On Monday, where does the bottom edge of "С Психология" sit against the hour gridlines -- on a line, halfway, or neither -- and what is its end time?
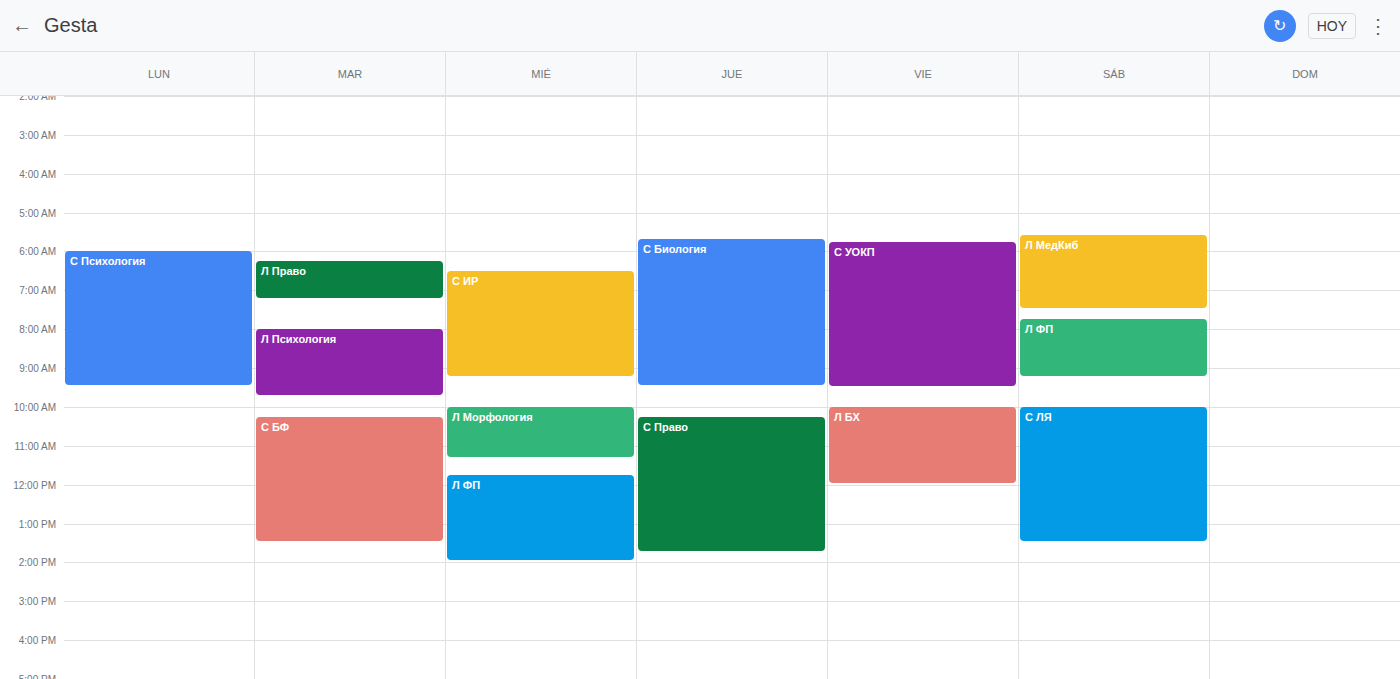
9:30 AM -- halfway between the 9 AM and 10 AM lines.